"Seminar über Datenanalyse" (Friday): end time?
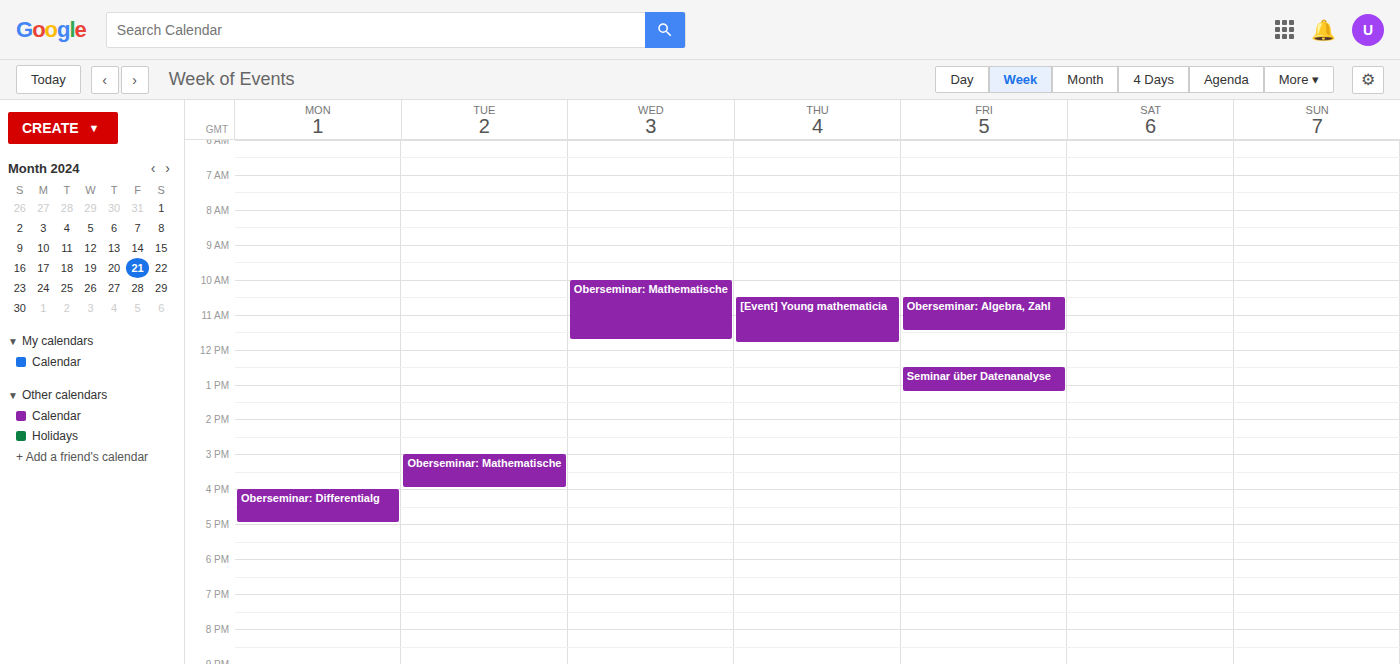
13:15